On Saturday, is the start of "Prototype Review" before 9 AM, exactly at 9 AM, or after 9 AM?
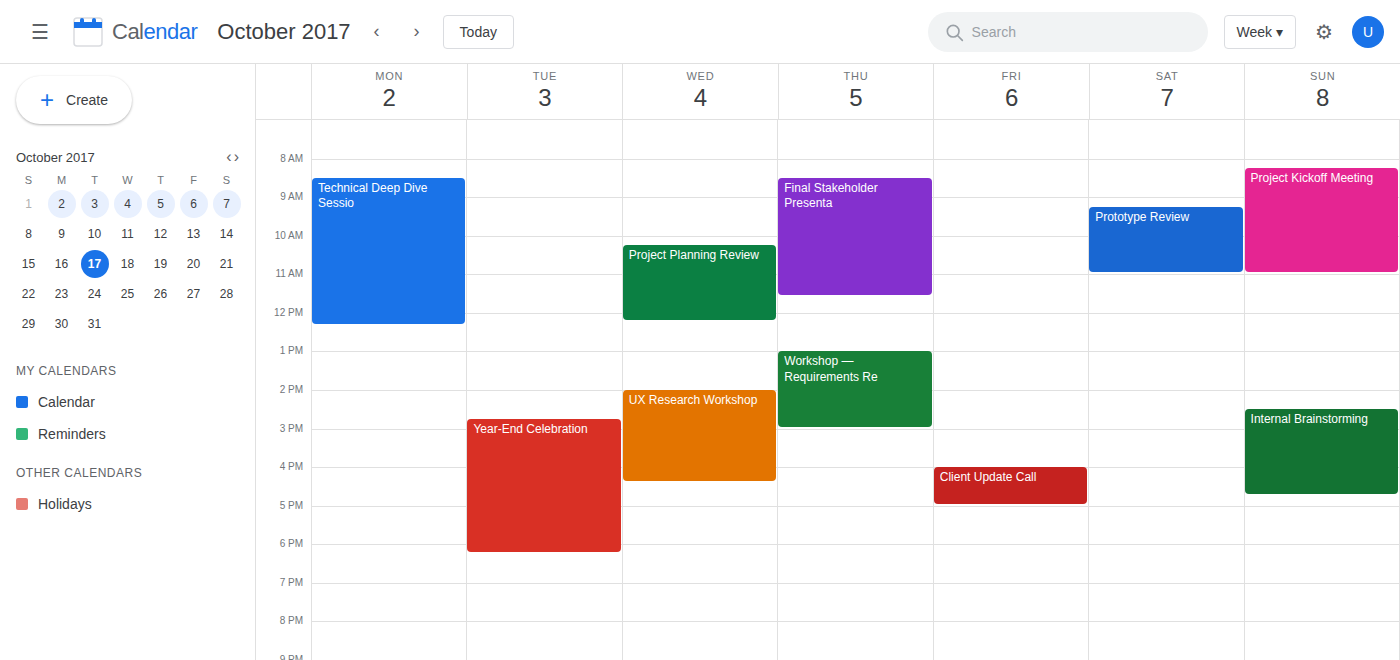
9:15 AM -- after 9 AM, 15 minutes below the 9 AM line.